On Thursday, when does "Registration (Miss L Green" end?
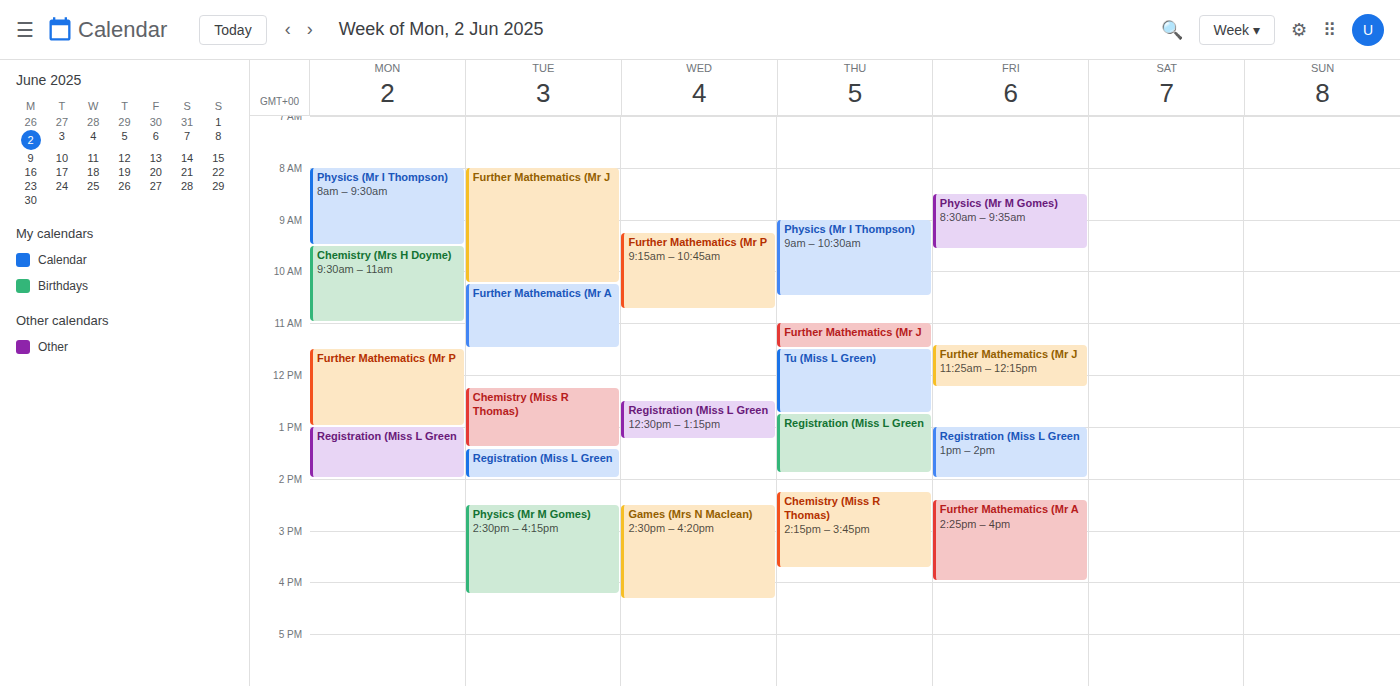
1:55 PM